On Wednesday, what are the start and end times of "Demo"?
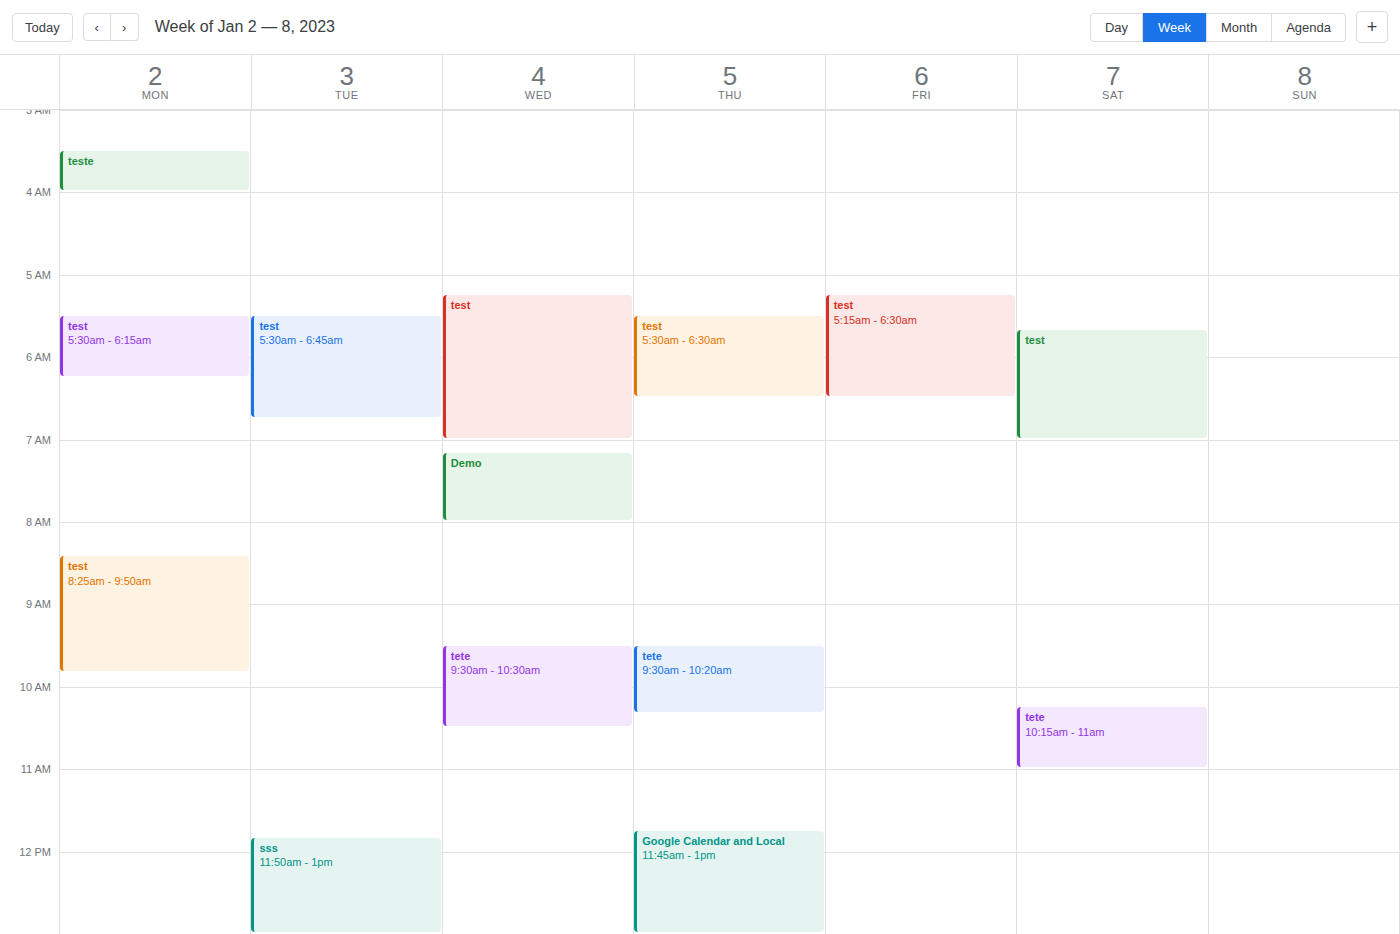
7:10 AM to 8:00 AM